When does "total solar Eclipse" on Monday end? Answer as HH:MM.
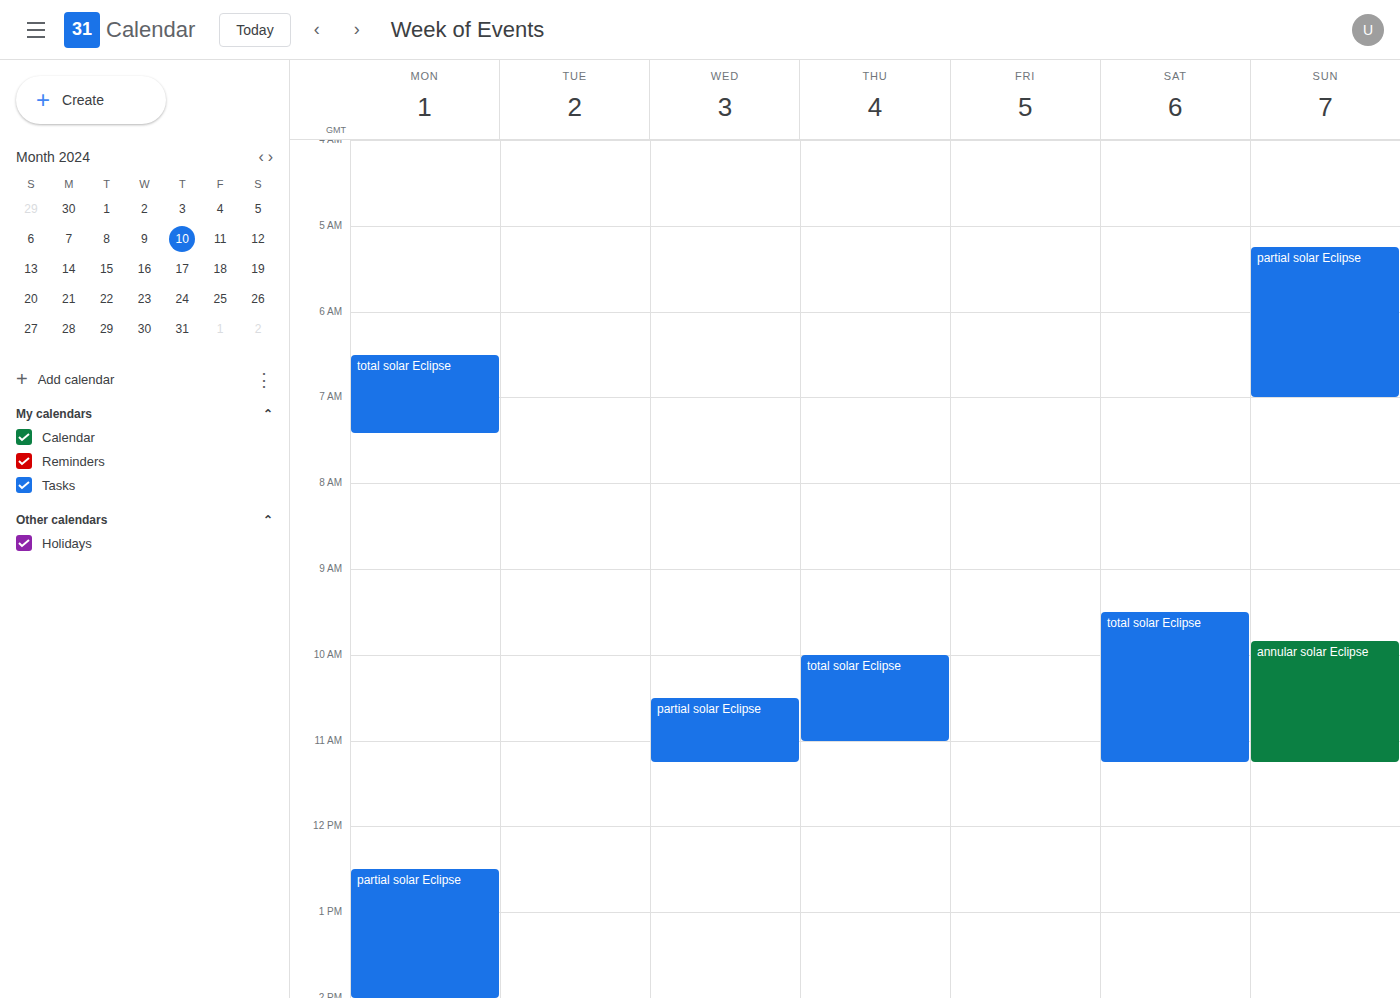
07:25